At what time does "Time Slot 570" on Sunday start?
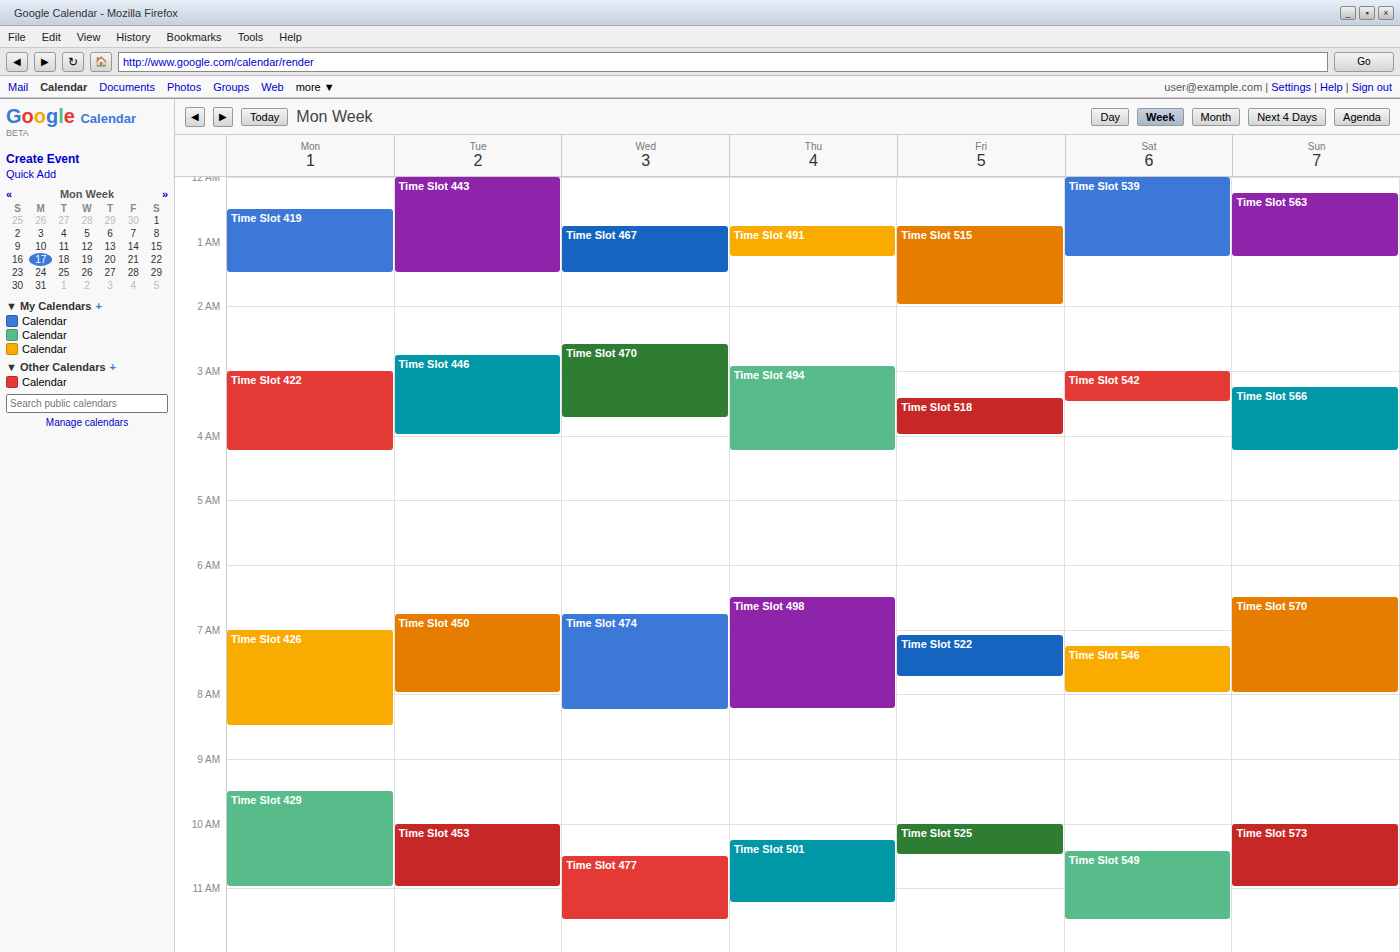
6:30 AM